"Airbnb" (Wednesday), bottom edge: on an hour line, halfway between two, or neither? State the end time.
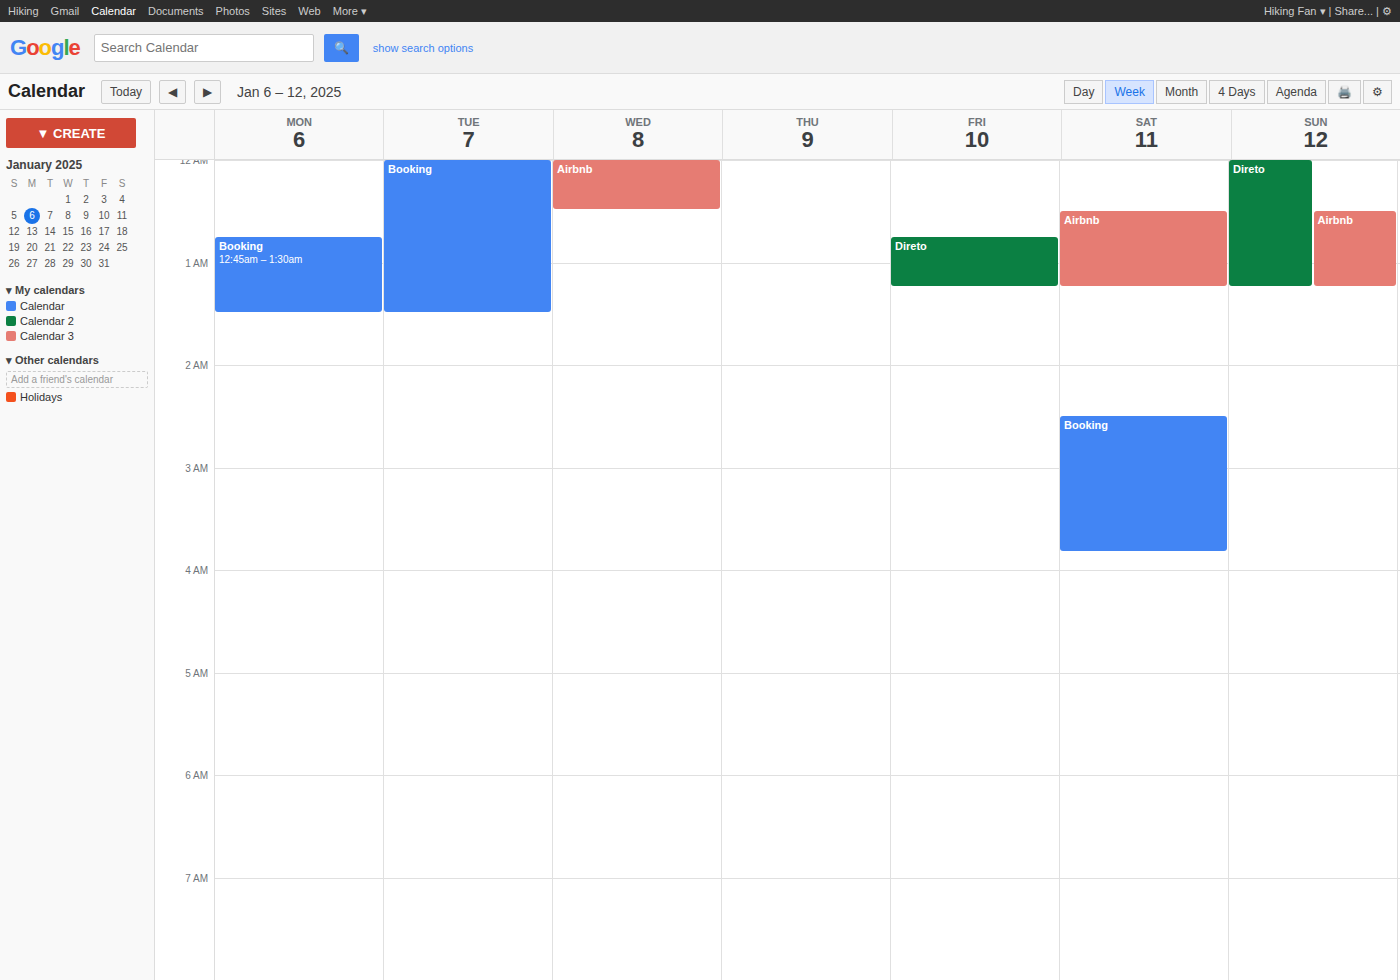
12:30 AM -- halfway between the 12 AM and 1 AM lines.